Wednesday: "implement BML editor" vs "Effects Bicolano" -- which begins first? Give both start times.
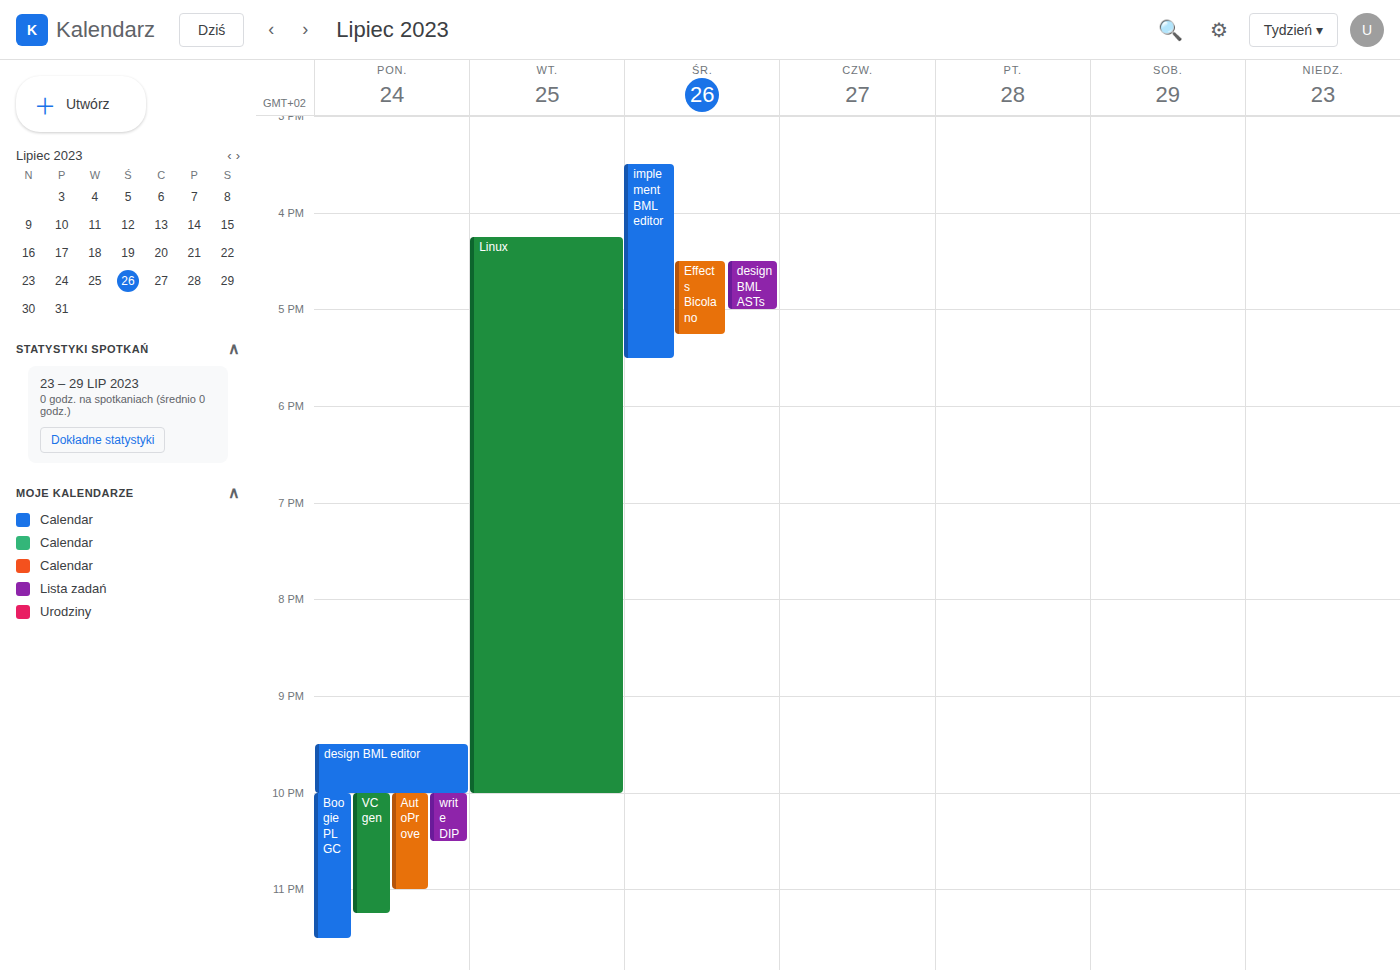
"implement BML editor" 3:30 PM; "Effects Bicolano" 4:30 PM.